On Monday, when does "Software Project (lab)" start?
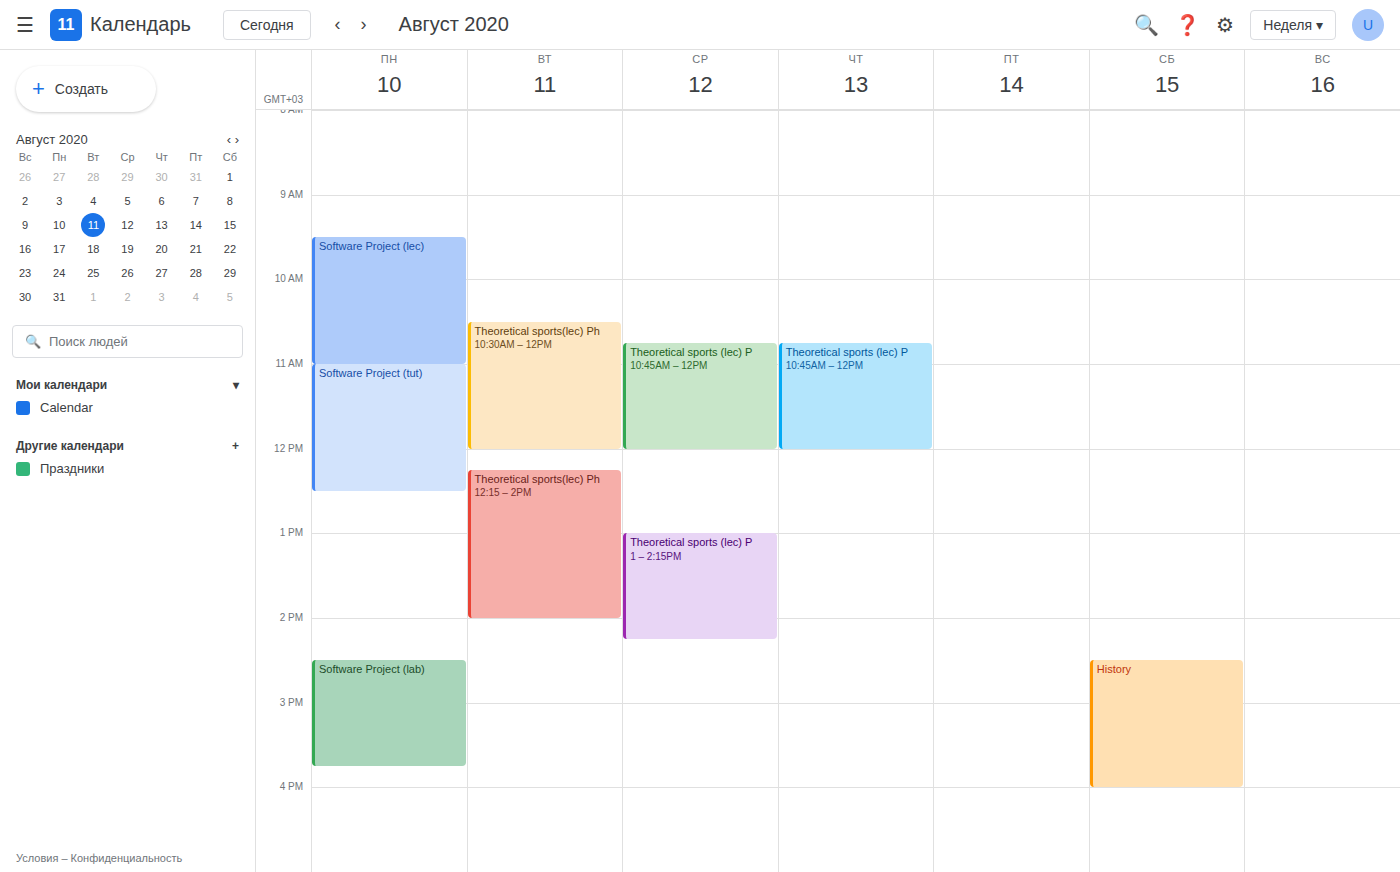
2:30 PM